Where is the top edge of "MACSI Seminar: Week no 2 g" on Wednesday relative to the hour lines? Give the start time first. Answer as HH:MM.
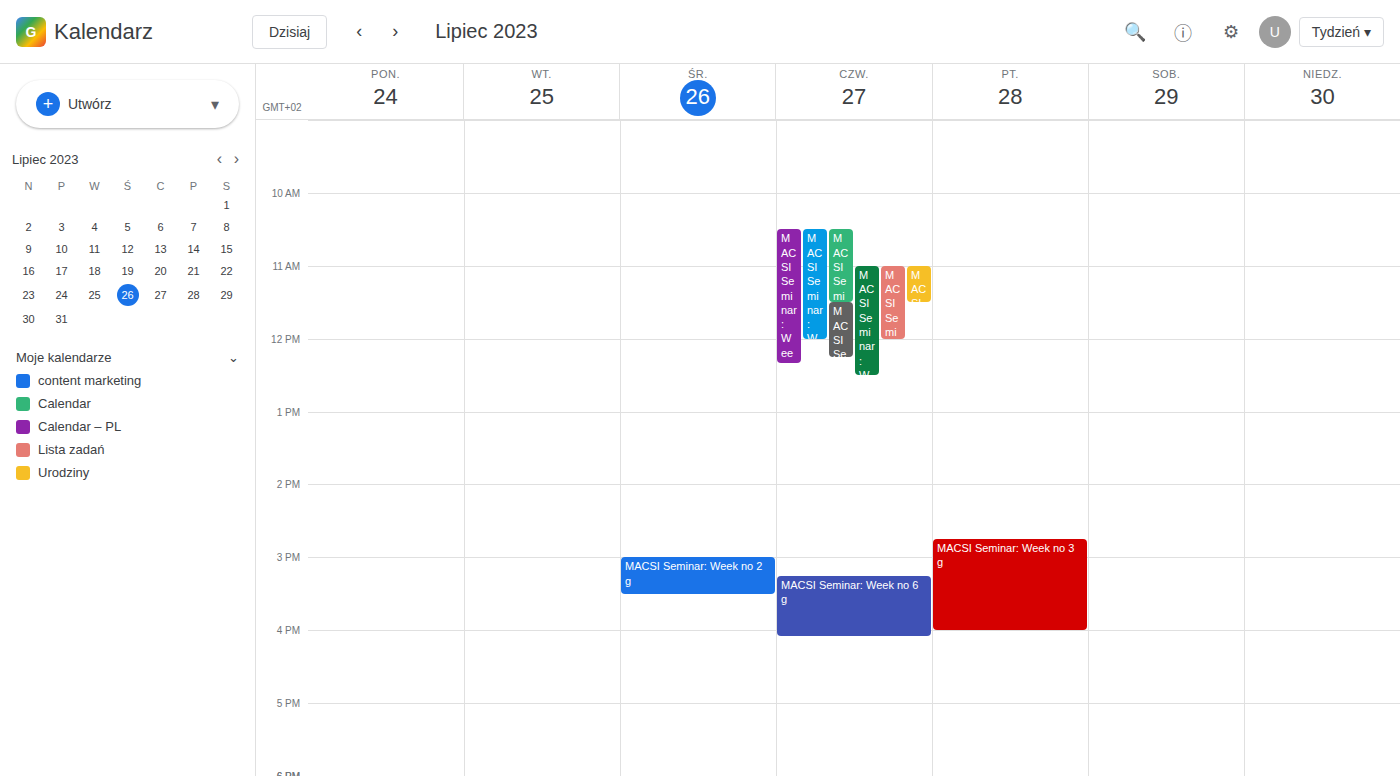
15:00 -- exactly on the 15:00 line.